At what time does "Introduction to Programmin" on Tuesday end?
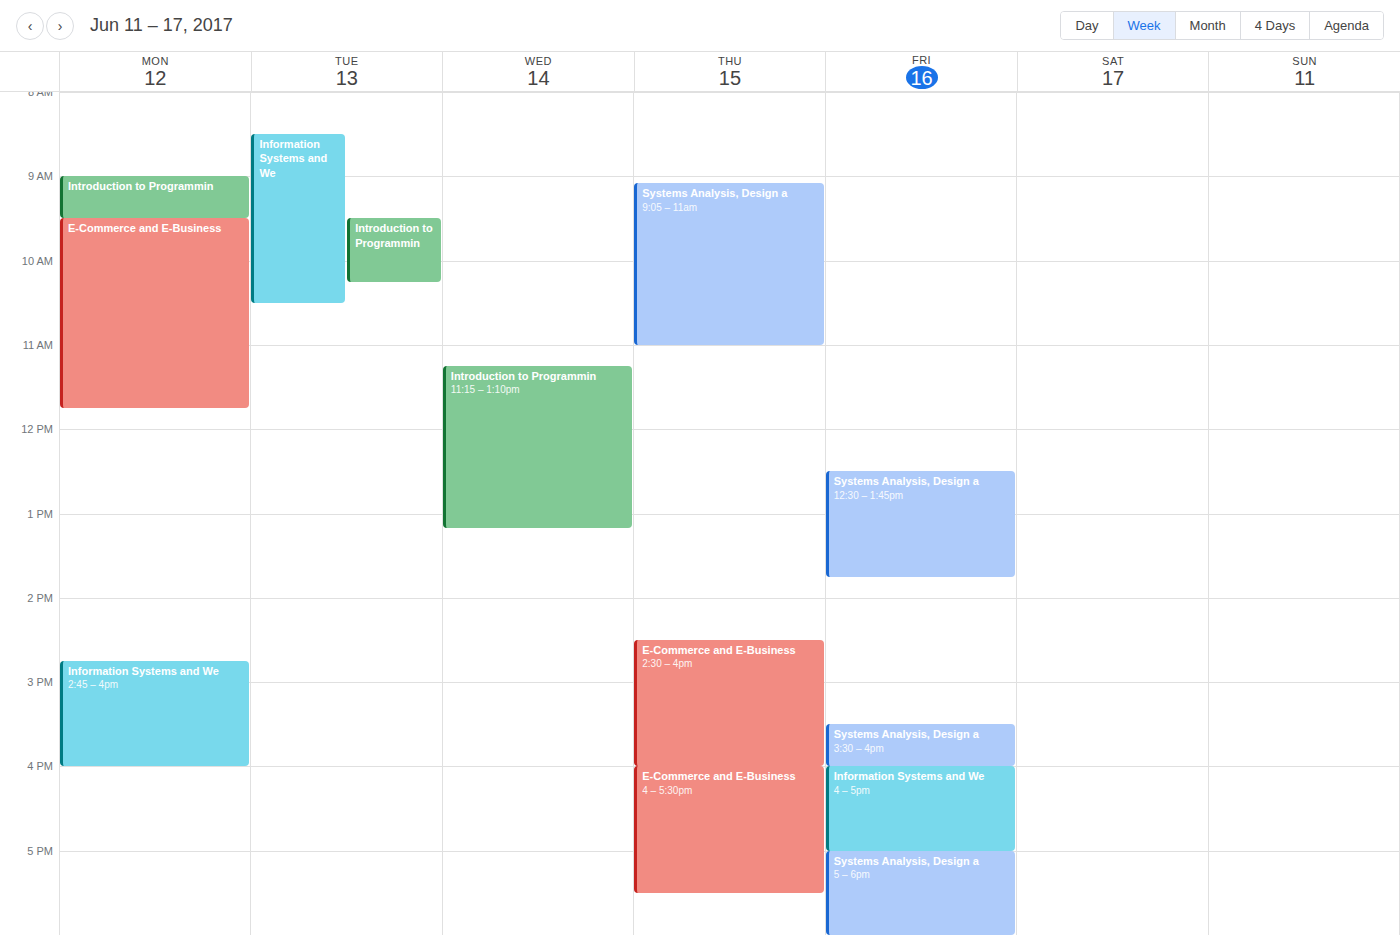
10:15 AM